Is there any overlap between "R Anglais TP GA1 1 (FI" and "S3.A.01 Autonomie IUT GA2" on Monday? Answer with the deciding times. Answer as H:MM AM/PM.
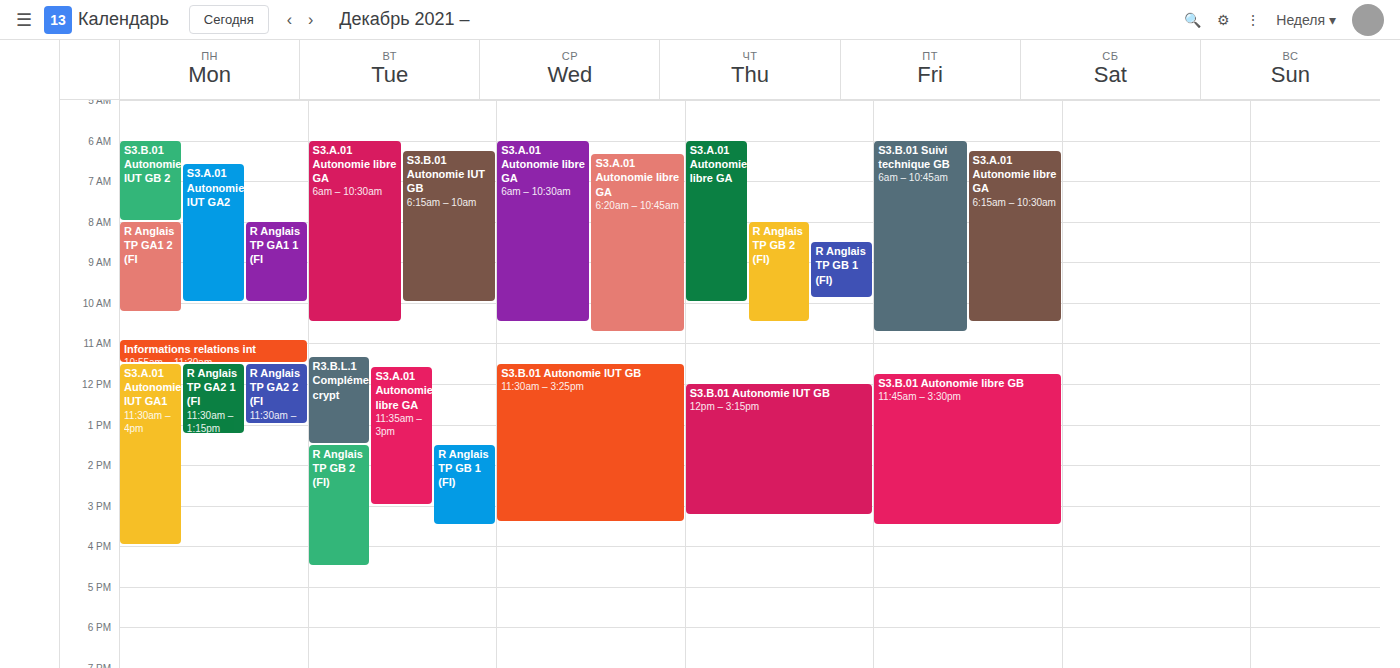
"R Anglais TP GA1 1 (FI" starts at 8:00 AM, before "S3.A.01 Autonomie IUT GA2" ends at 10:00 AM -- they overlap.